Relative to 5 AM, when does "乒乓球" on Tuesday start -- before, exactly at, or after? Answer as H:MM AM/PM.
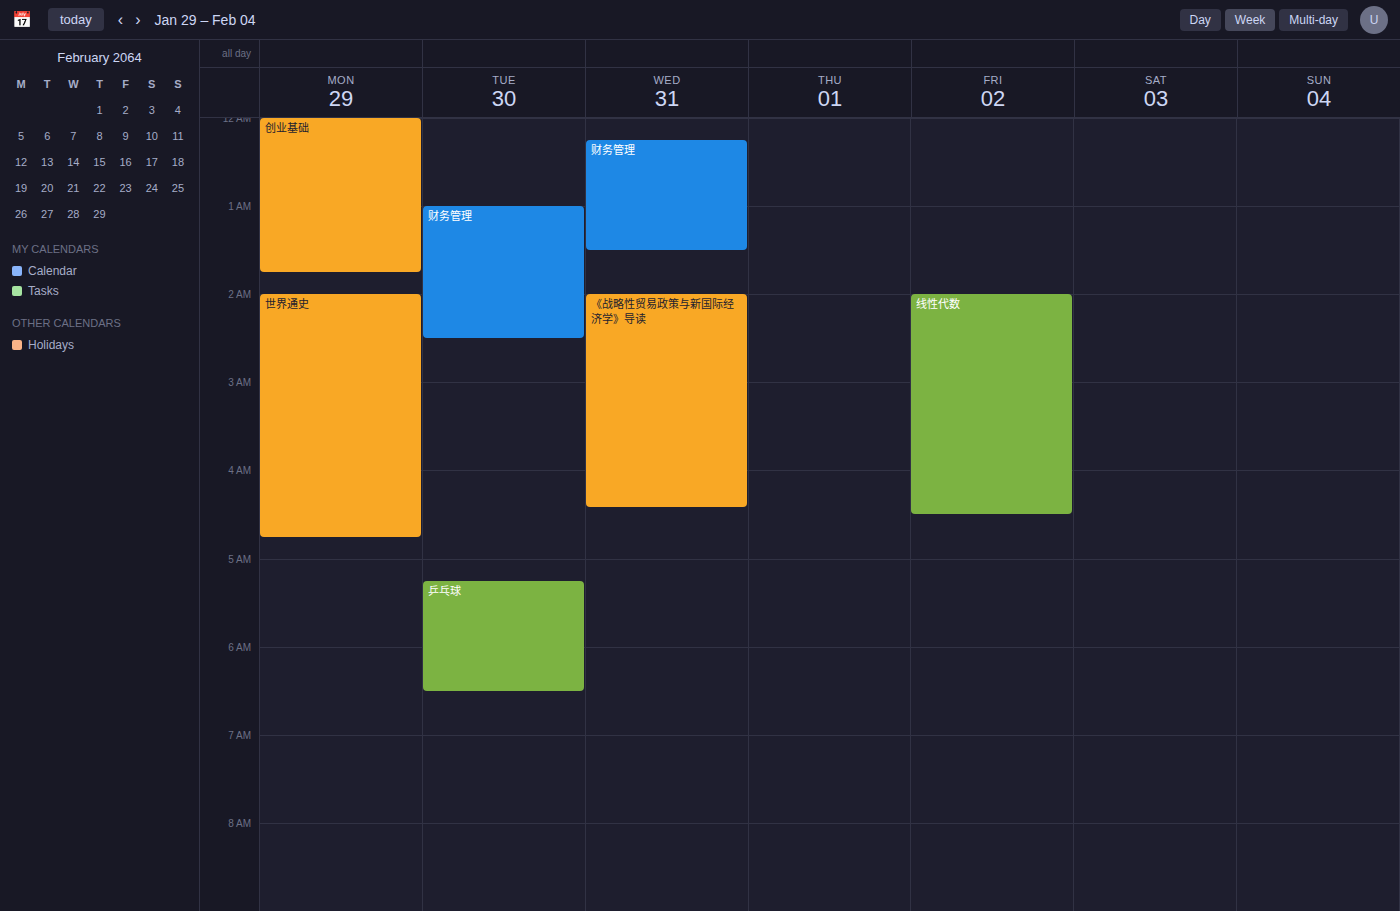
5:15 AM -- after 5 AM, 15 minutes below the 5 AM line.